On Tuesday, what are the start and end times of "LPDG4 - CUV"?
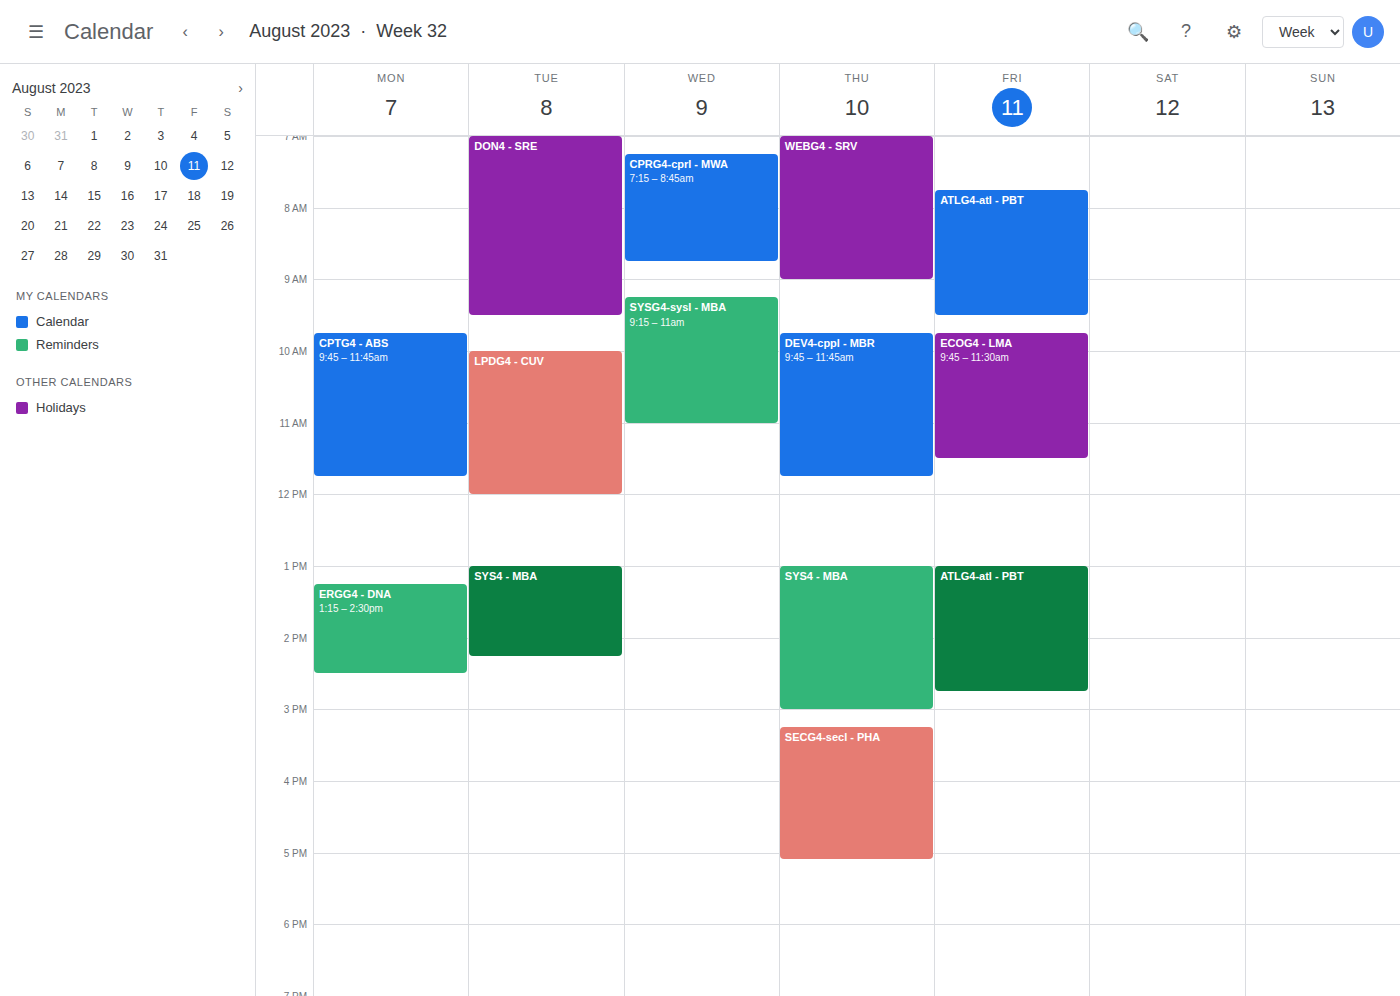
10:00 AM to 12:00 PM